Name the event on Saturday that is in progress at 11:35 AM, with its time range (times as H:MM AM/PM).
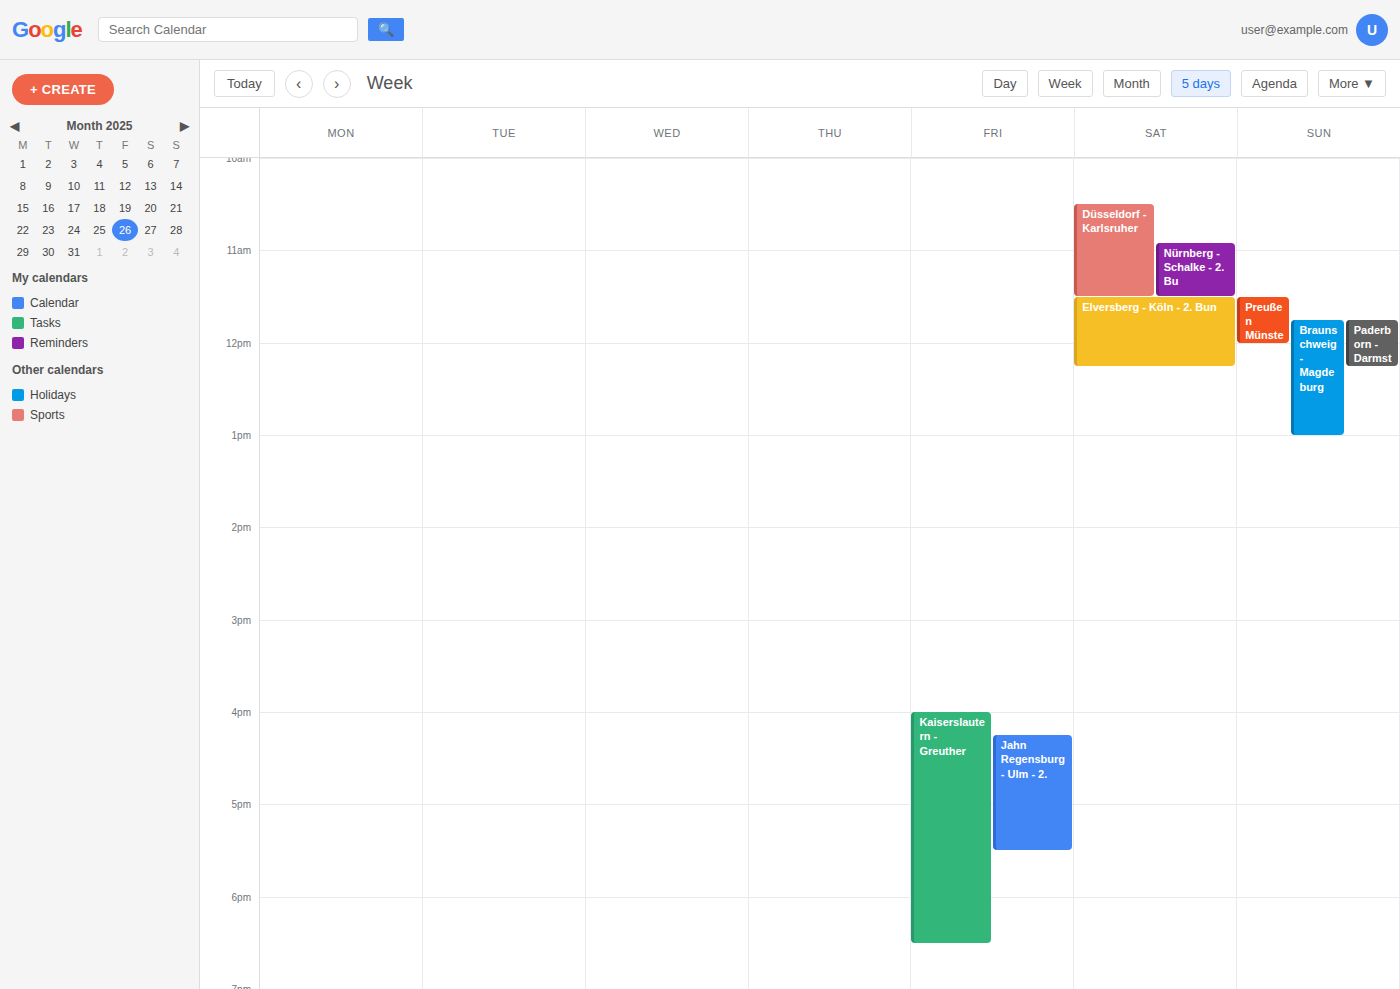
"Elversberg - Köln - 2. Bun", 11:30 AM to 12:15 PM